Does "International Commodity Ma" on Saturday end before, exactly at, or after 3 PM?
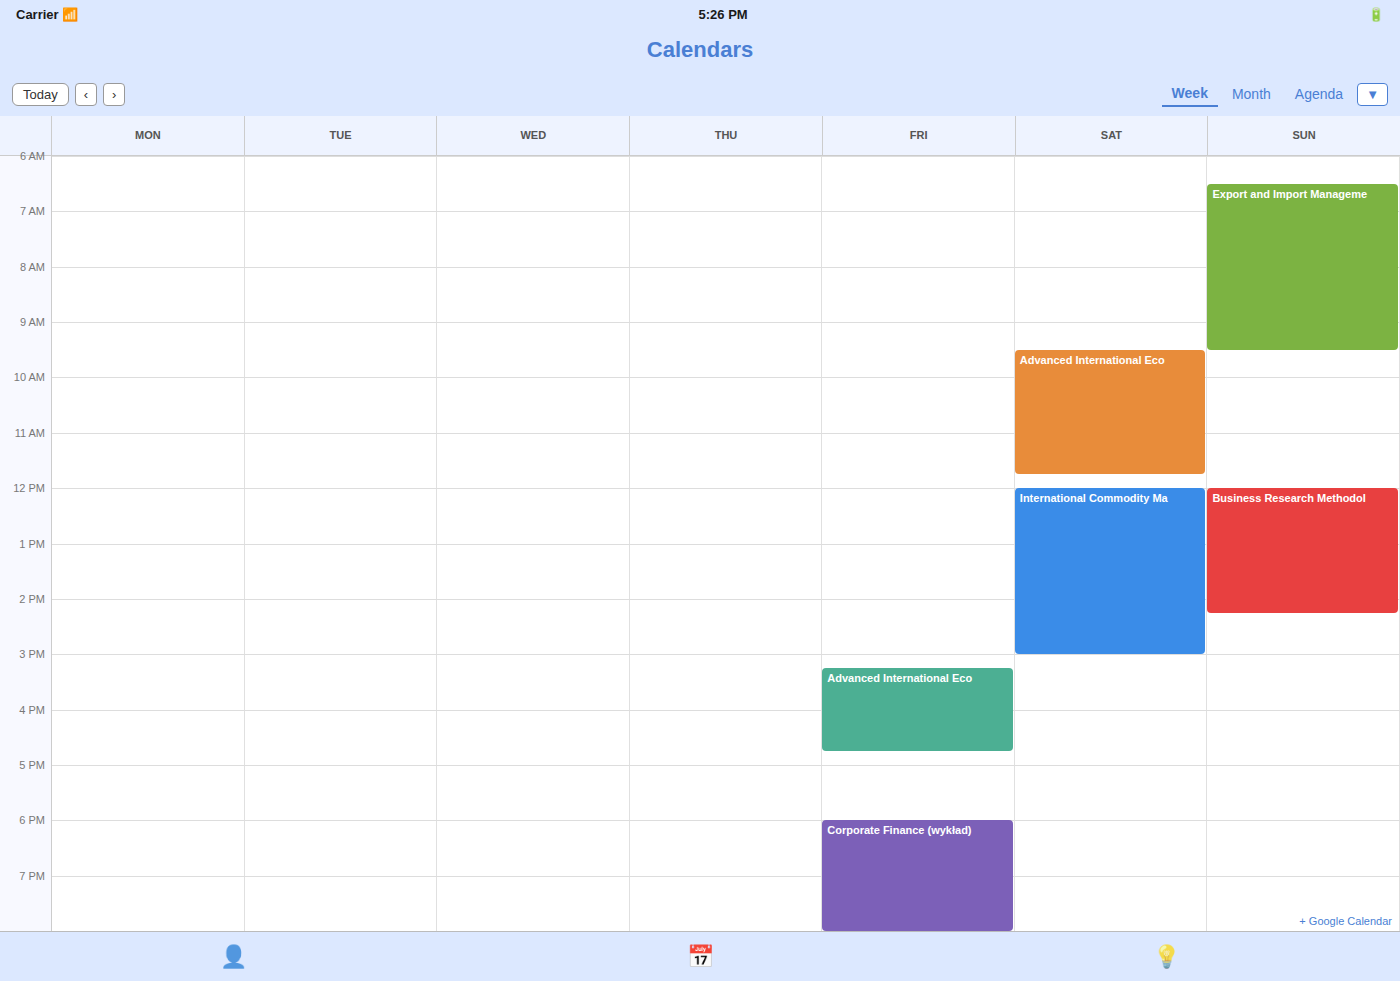
3:00 PM -- exactly at 3 PM, on the 3 PM line.